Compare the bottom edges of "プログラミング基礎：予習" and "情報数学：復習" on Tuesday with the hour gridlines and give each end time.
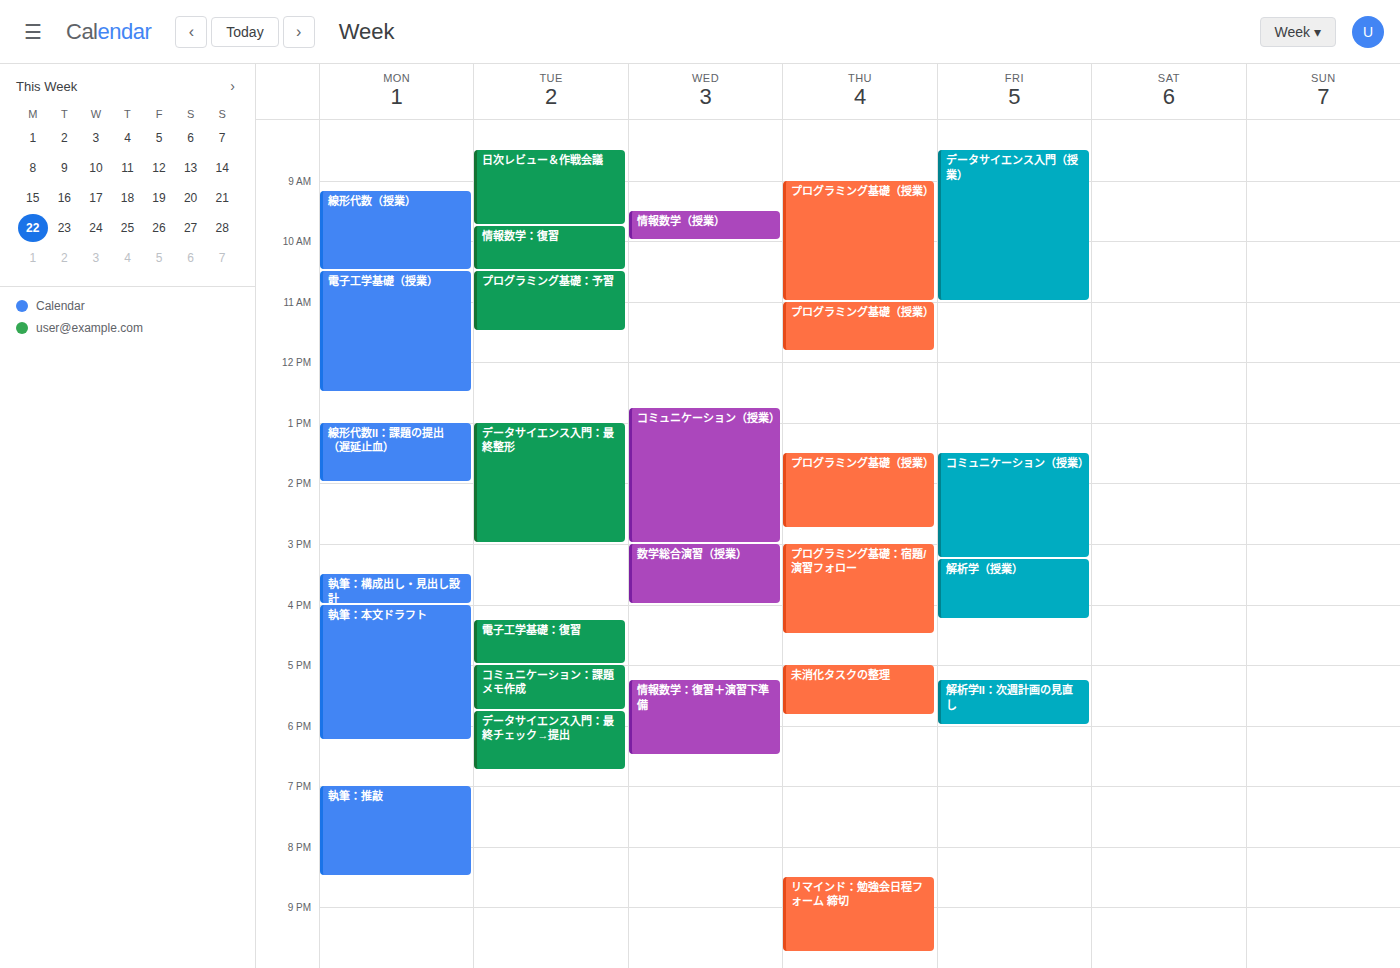
"プログラミング基礎：予習": 11:30 AM, halfway between the 11 AM and 12 PM lines. "情報数学：復習": 10:30 AM, halfway between the 10 AM and 11 AM lines.